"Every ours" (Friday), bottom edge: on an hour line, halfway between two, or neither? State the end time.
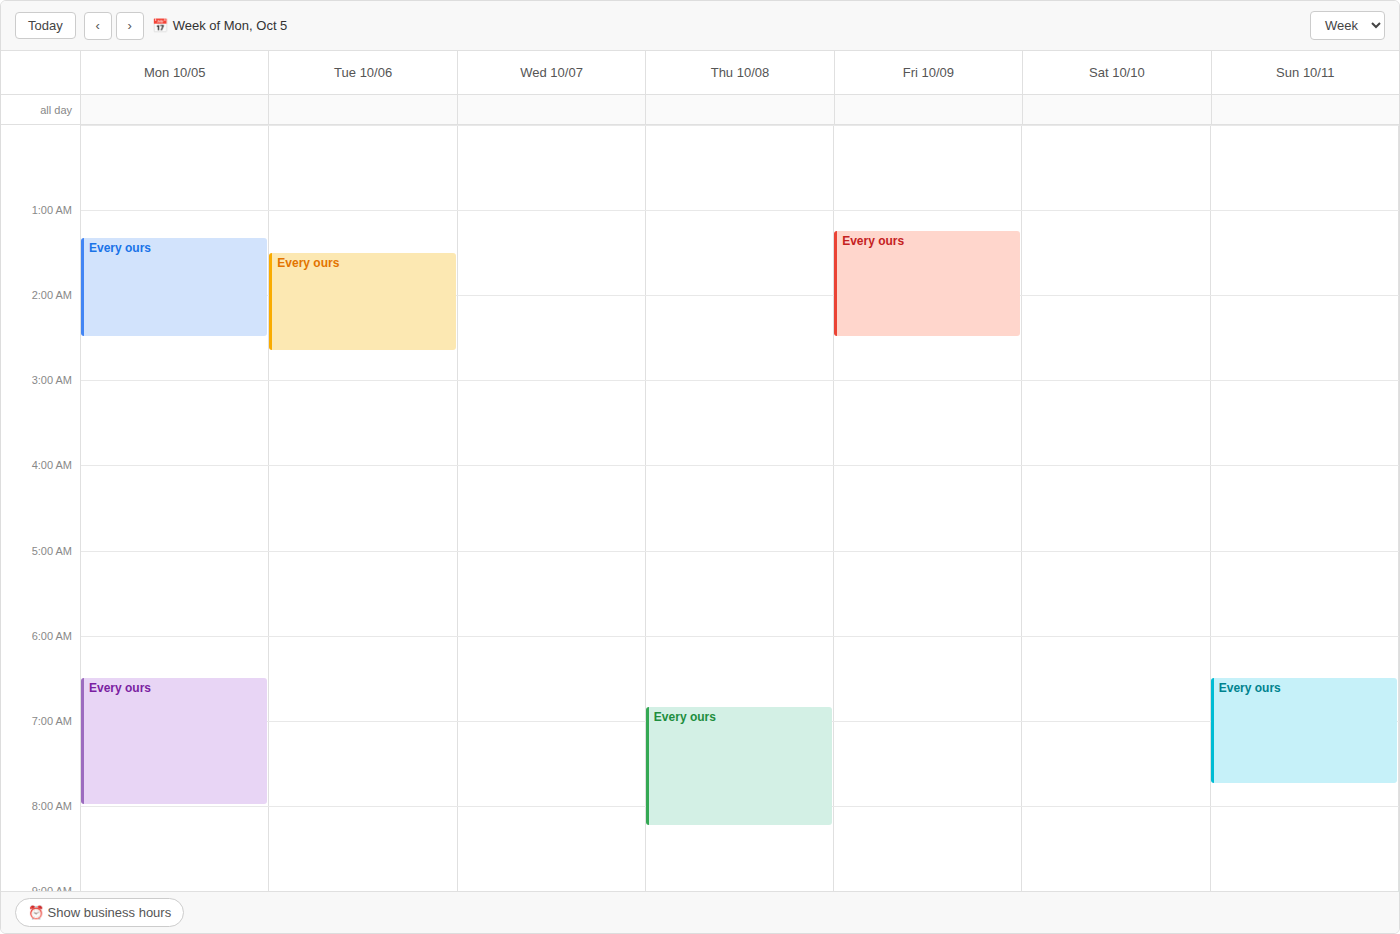
2:30 AM -- halfway between the 2 AM and 3 AM lines.